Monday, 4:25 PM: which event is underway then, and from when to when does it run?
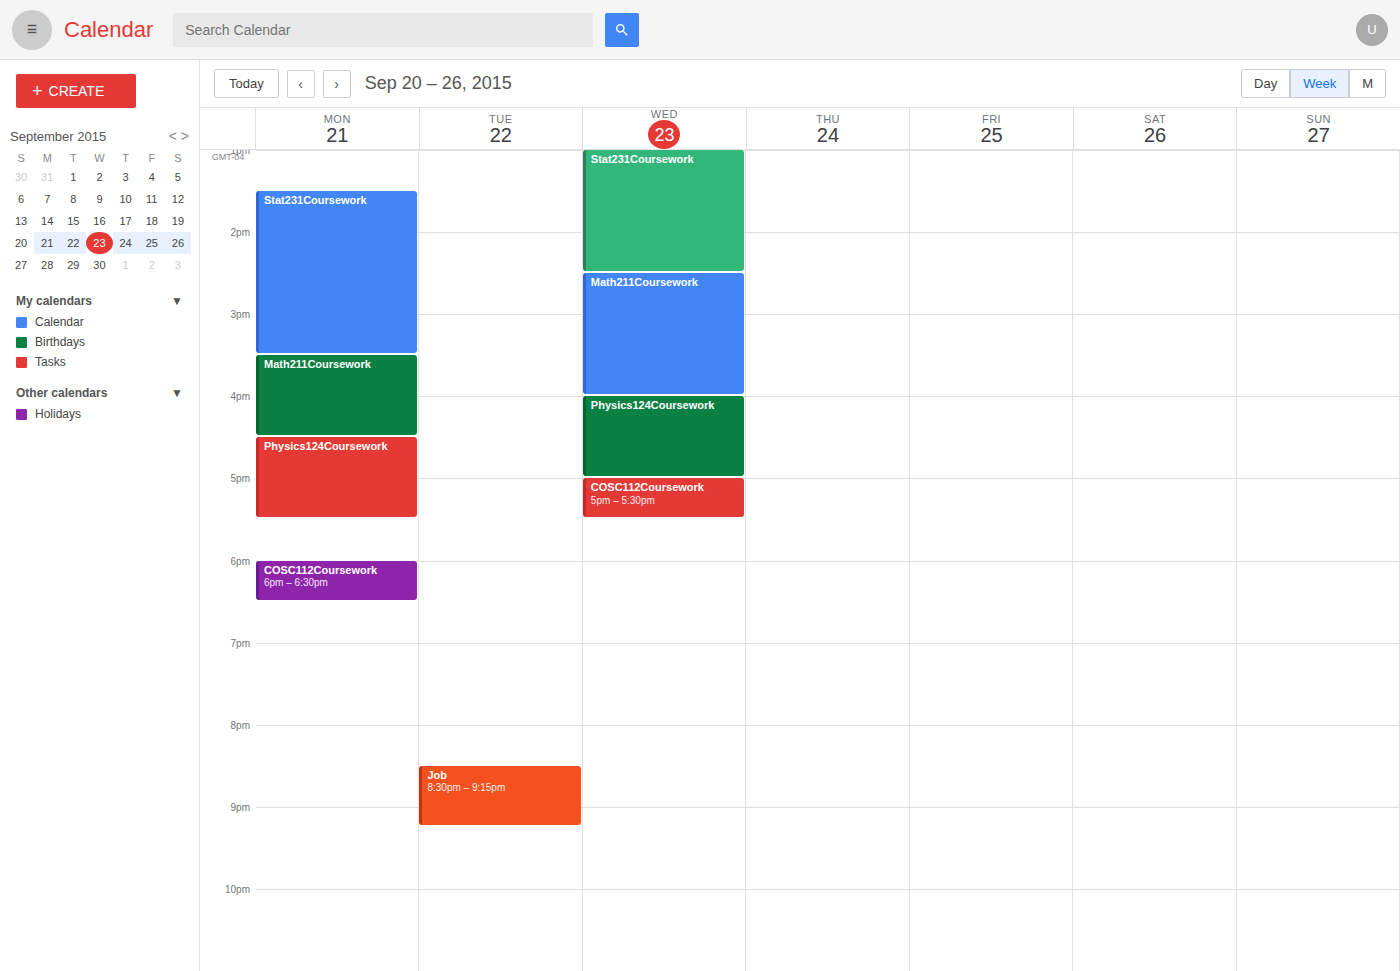
"Math211Coursework", 3:30 PM to 4:30 PM